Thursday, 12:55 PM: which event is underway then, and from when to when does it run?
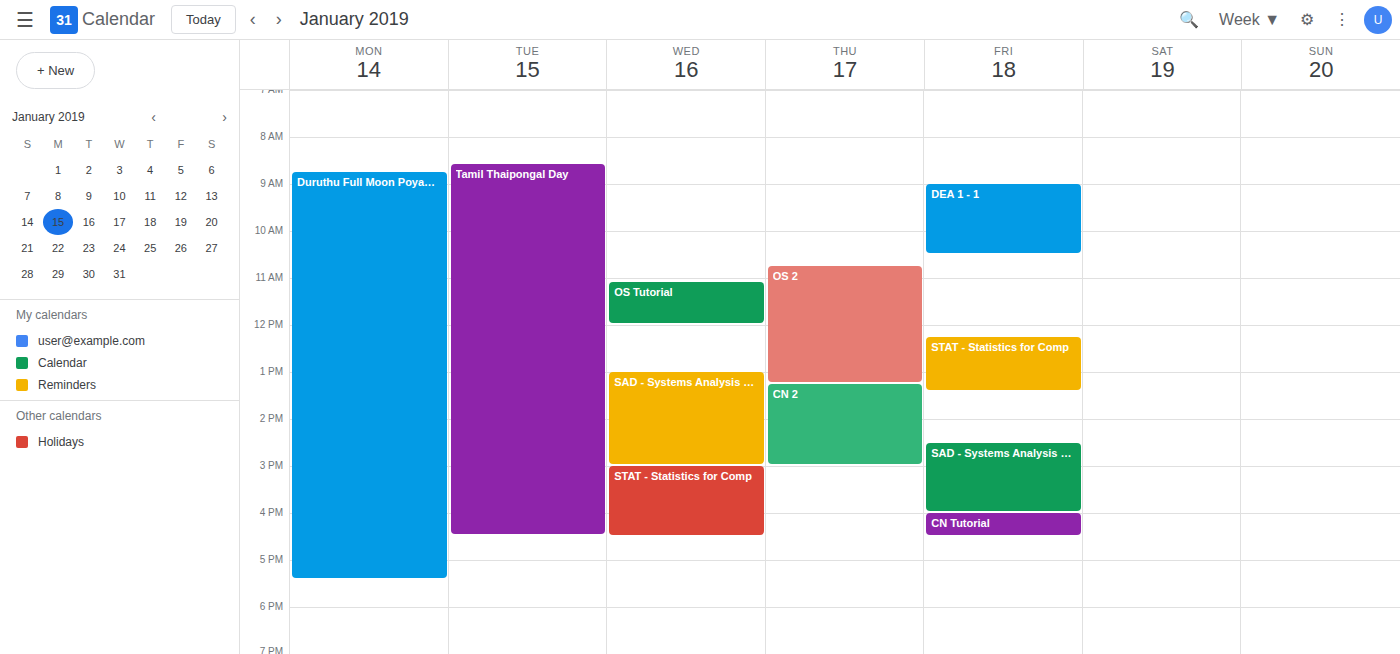
"OS 2", 10:45 AM to 1:15 PM